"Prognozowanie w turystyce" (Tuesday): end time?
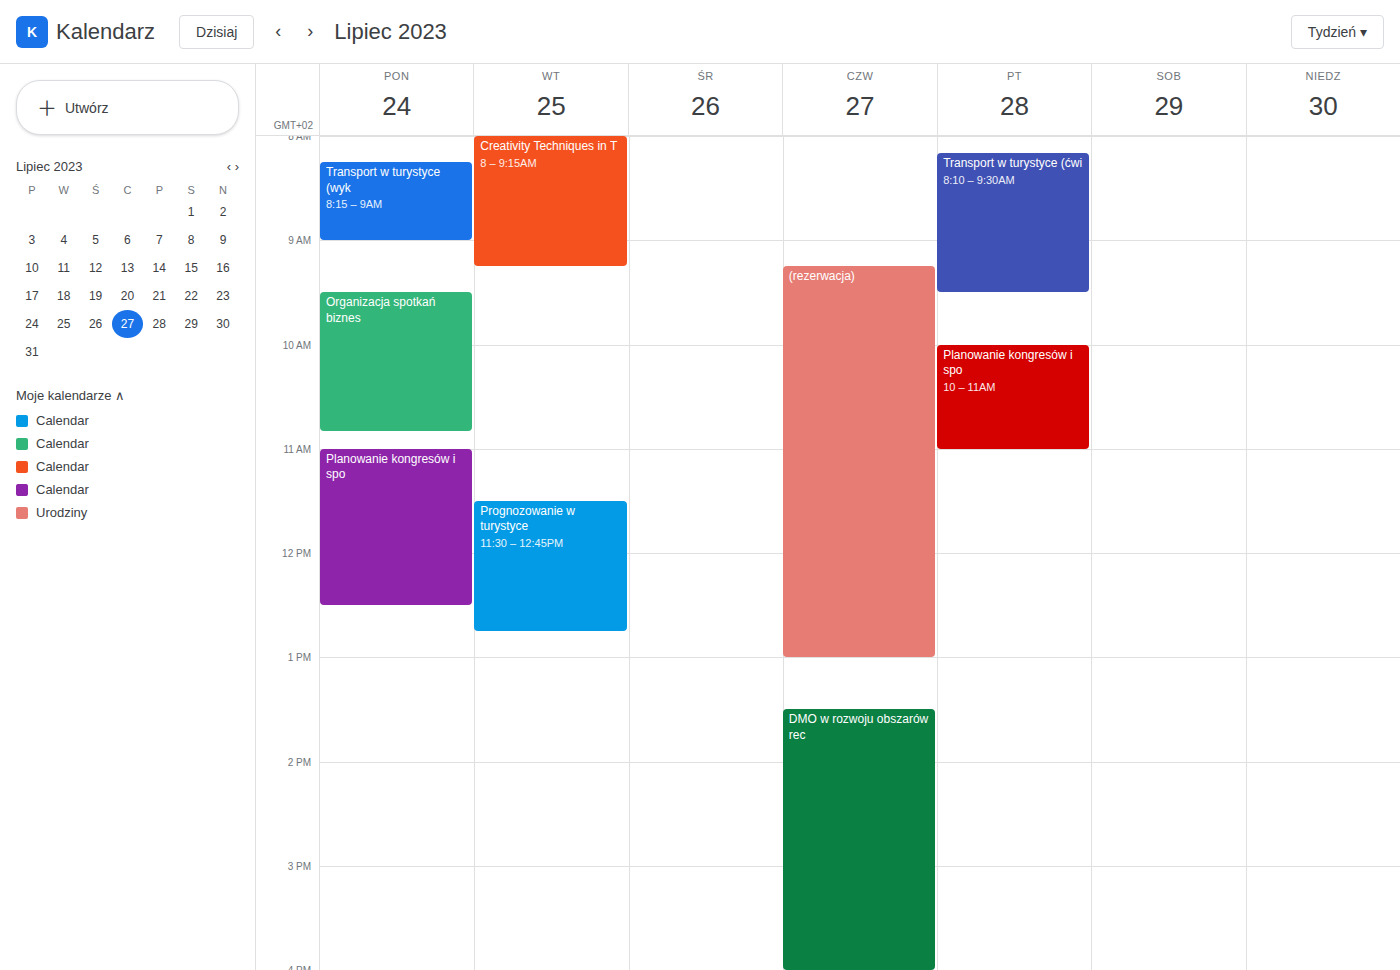
12:45